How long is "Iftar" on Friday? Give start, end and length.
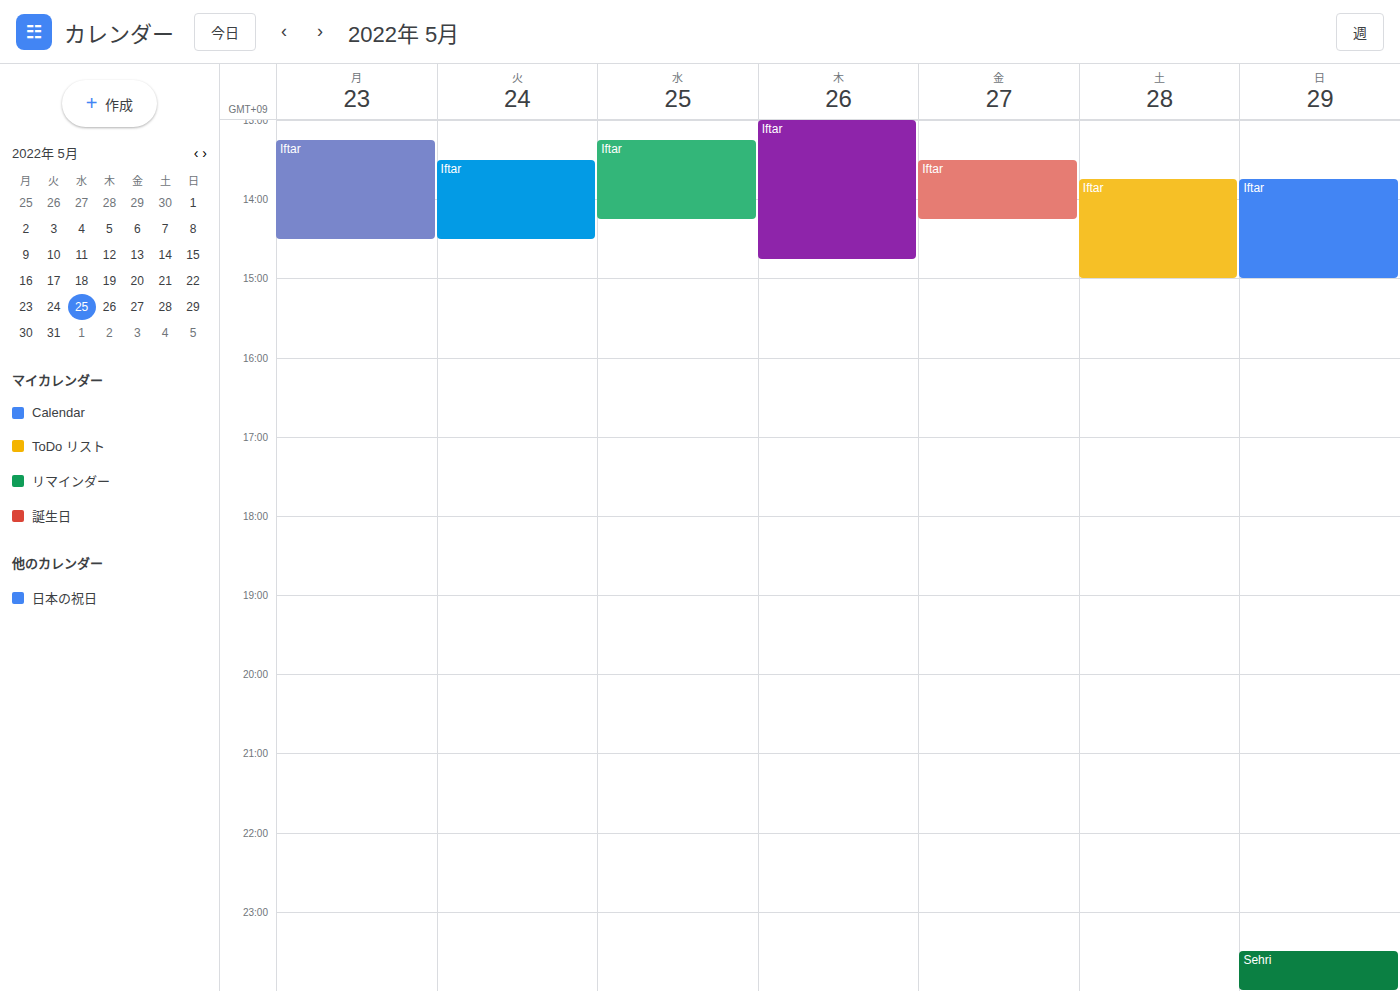
1:30 PM to 2:15 PM, 45 minutes